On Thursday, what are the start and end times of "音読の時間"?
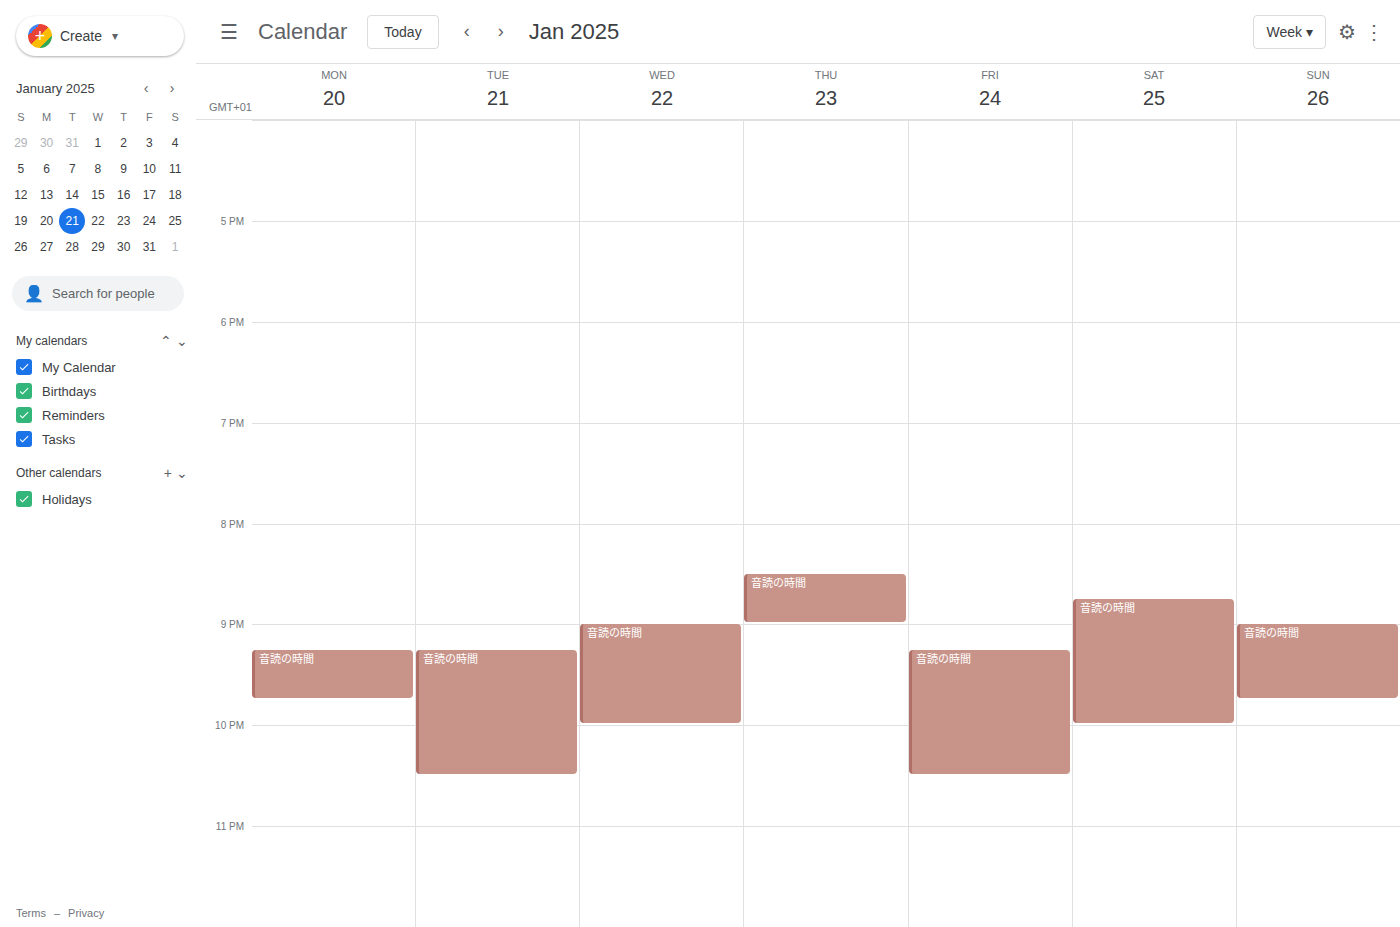
8:30 PM to 9:00 PM